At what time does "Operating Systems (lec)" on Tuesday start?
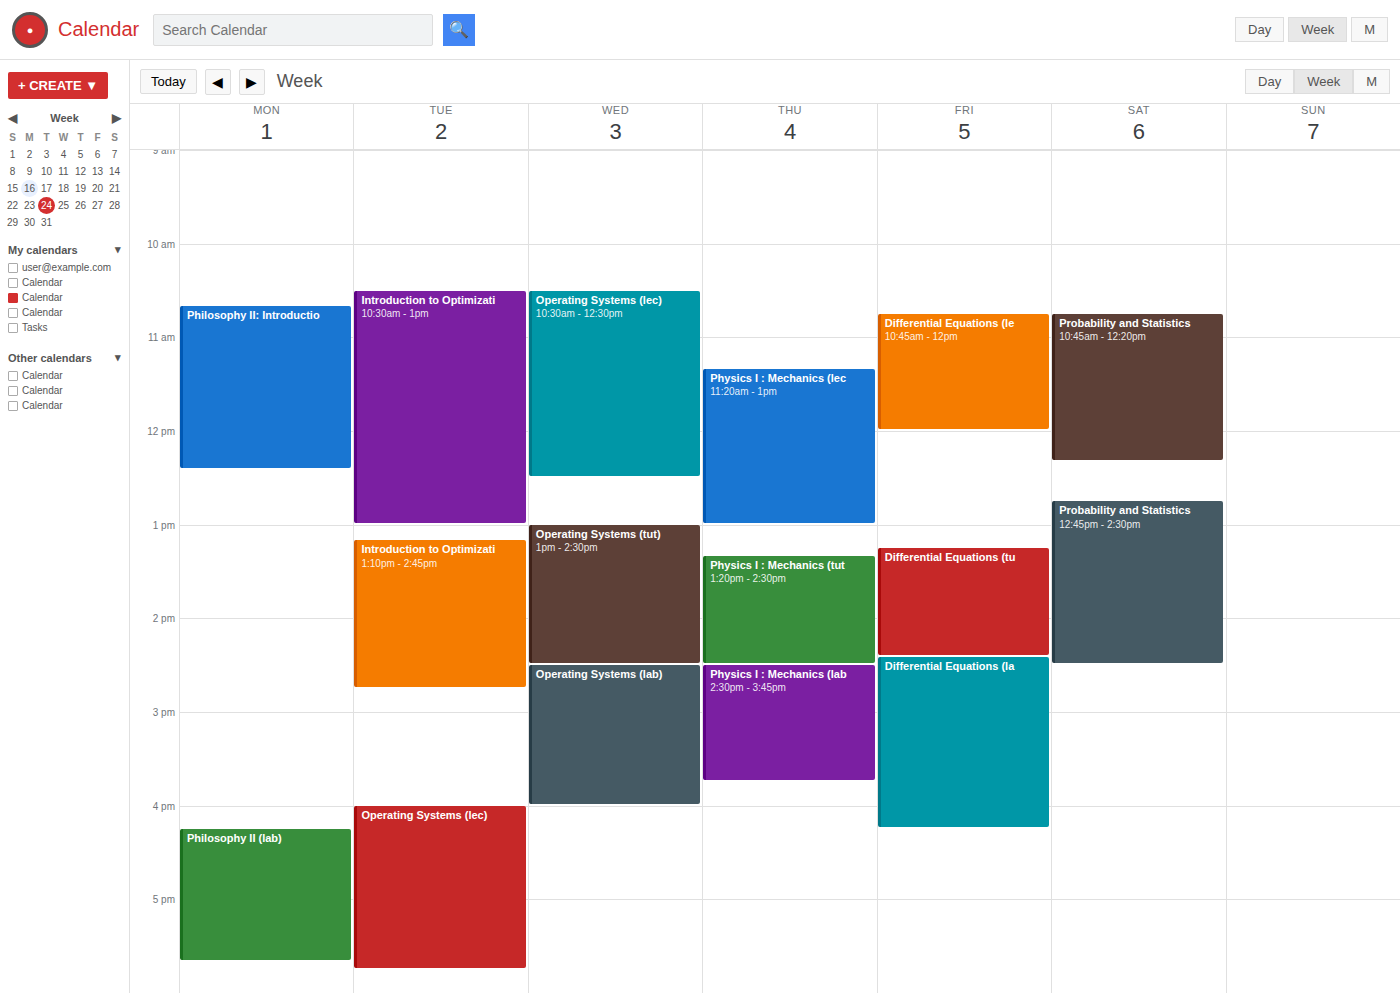
16:00